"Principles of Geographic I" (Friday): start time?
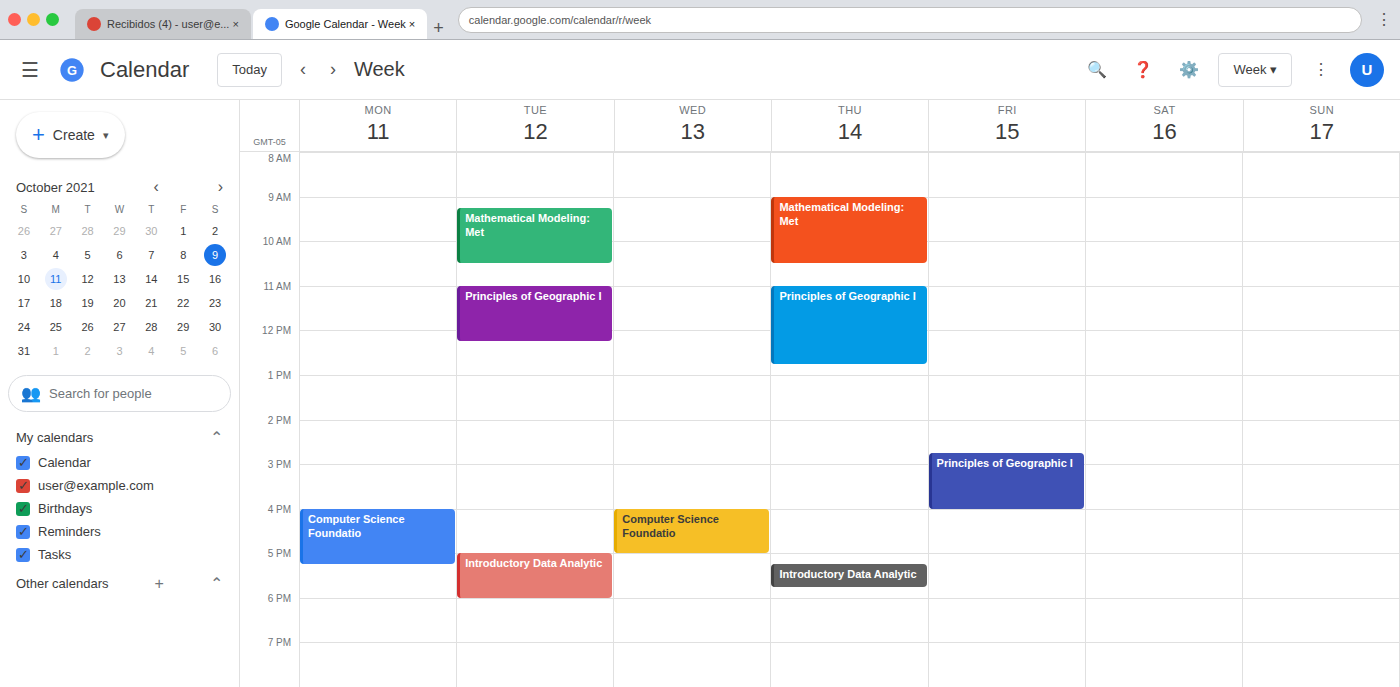
2:45 PM